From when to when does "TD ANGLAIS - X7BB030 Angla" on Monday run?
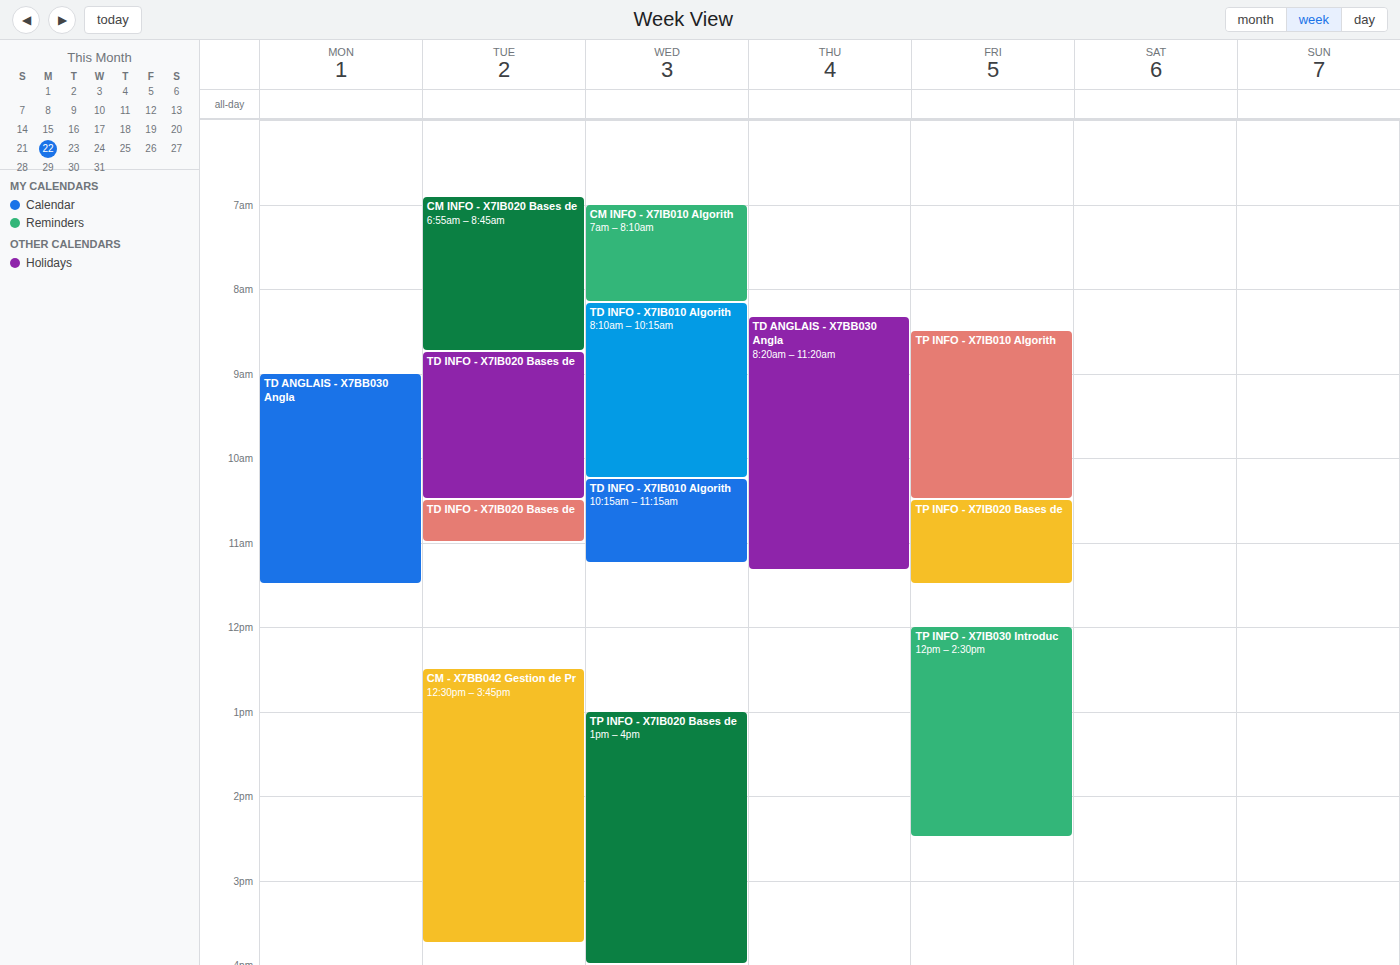
09:00 to 11:30